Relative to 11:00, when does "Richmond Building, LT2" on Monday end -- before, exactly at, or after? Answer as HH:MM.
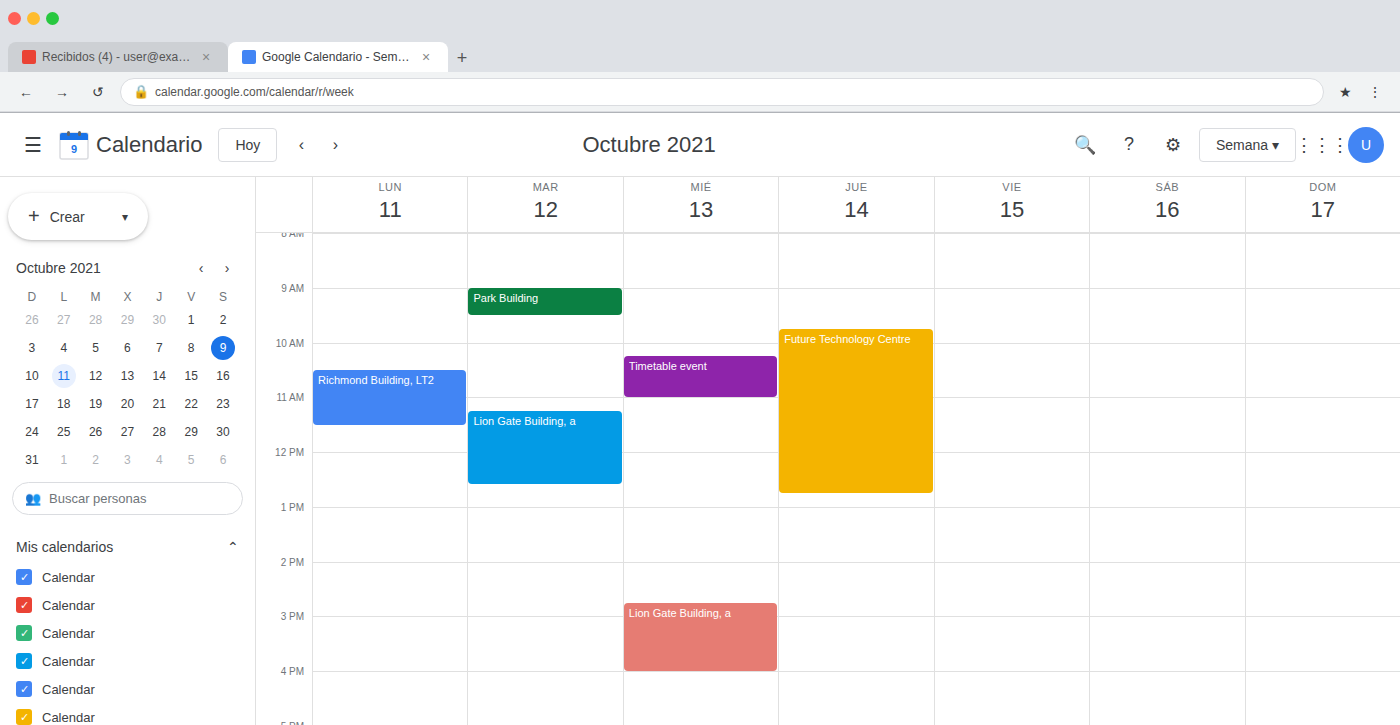
11:30 -- after 11:00, 30 minutes below the 11:00 line.